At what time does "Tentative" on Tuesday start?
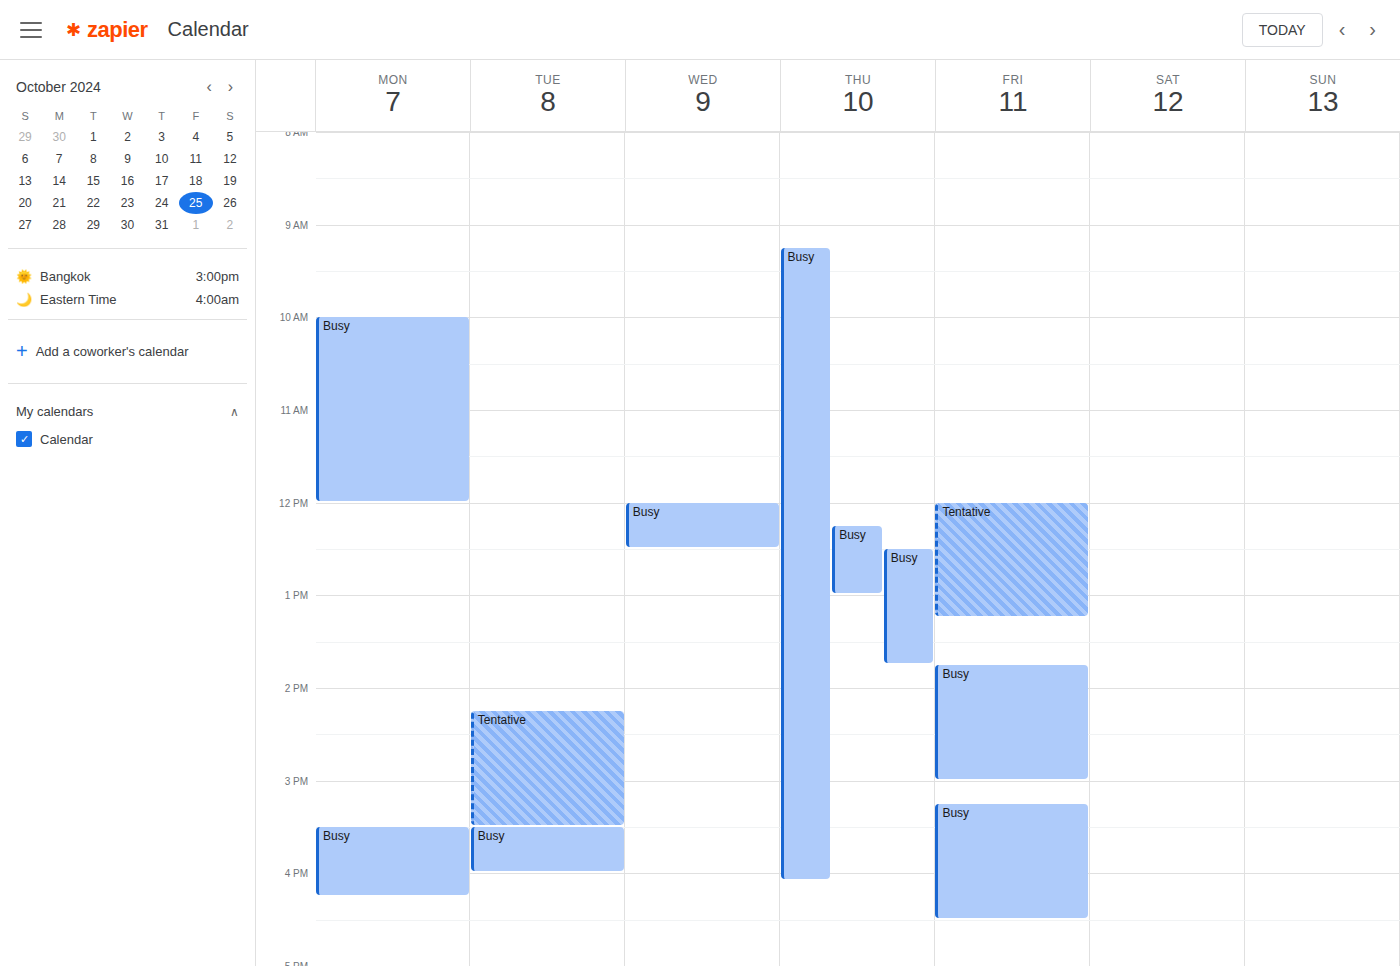
2:15 PM